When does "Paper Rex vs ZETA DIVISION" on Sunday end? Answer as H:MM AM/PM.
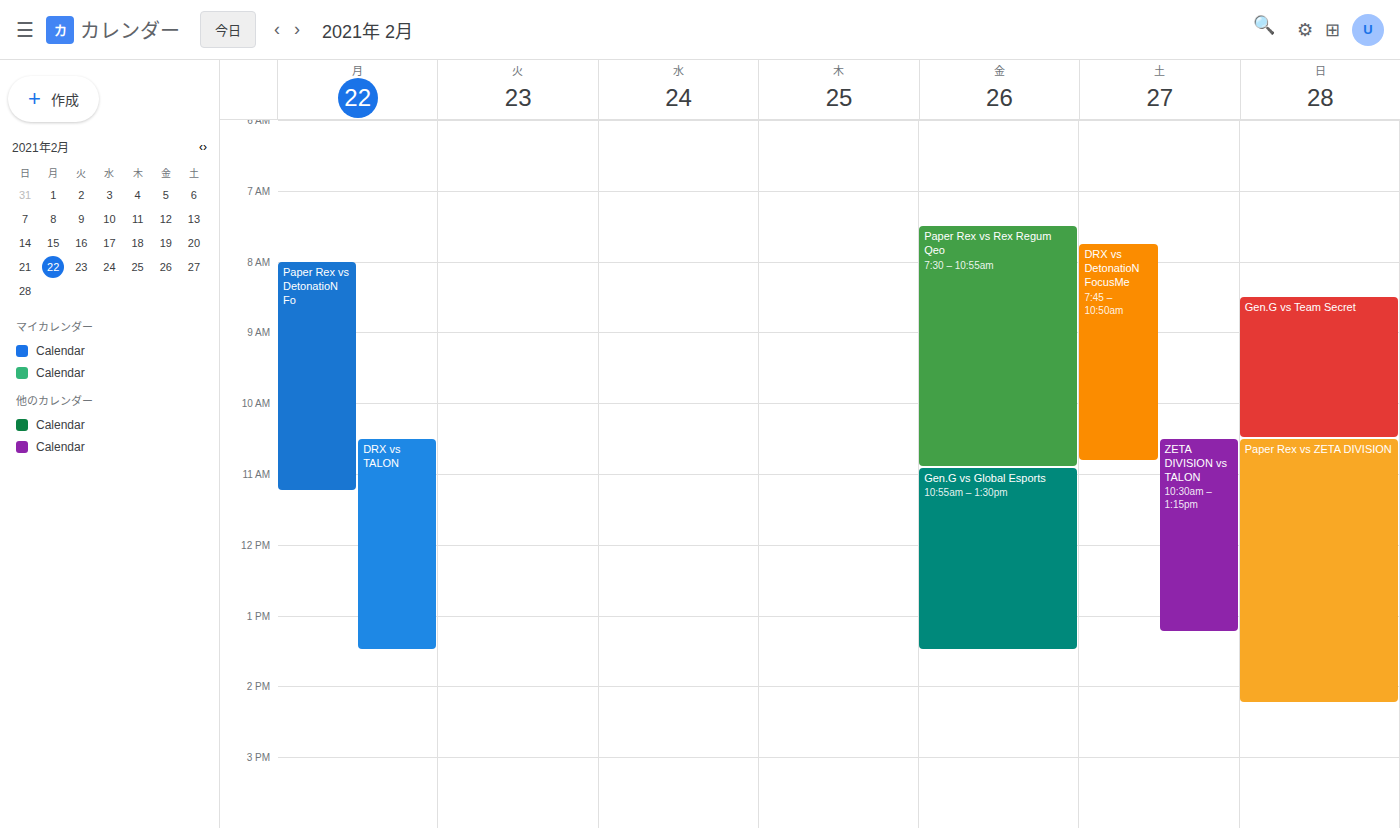
2:15 PM